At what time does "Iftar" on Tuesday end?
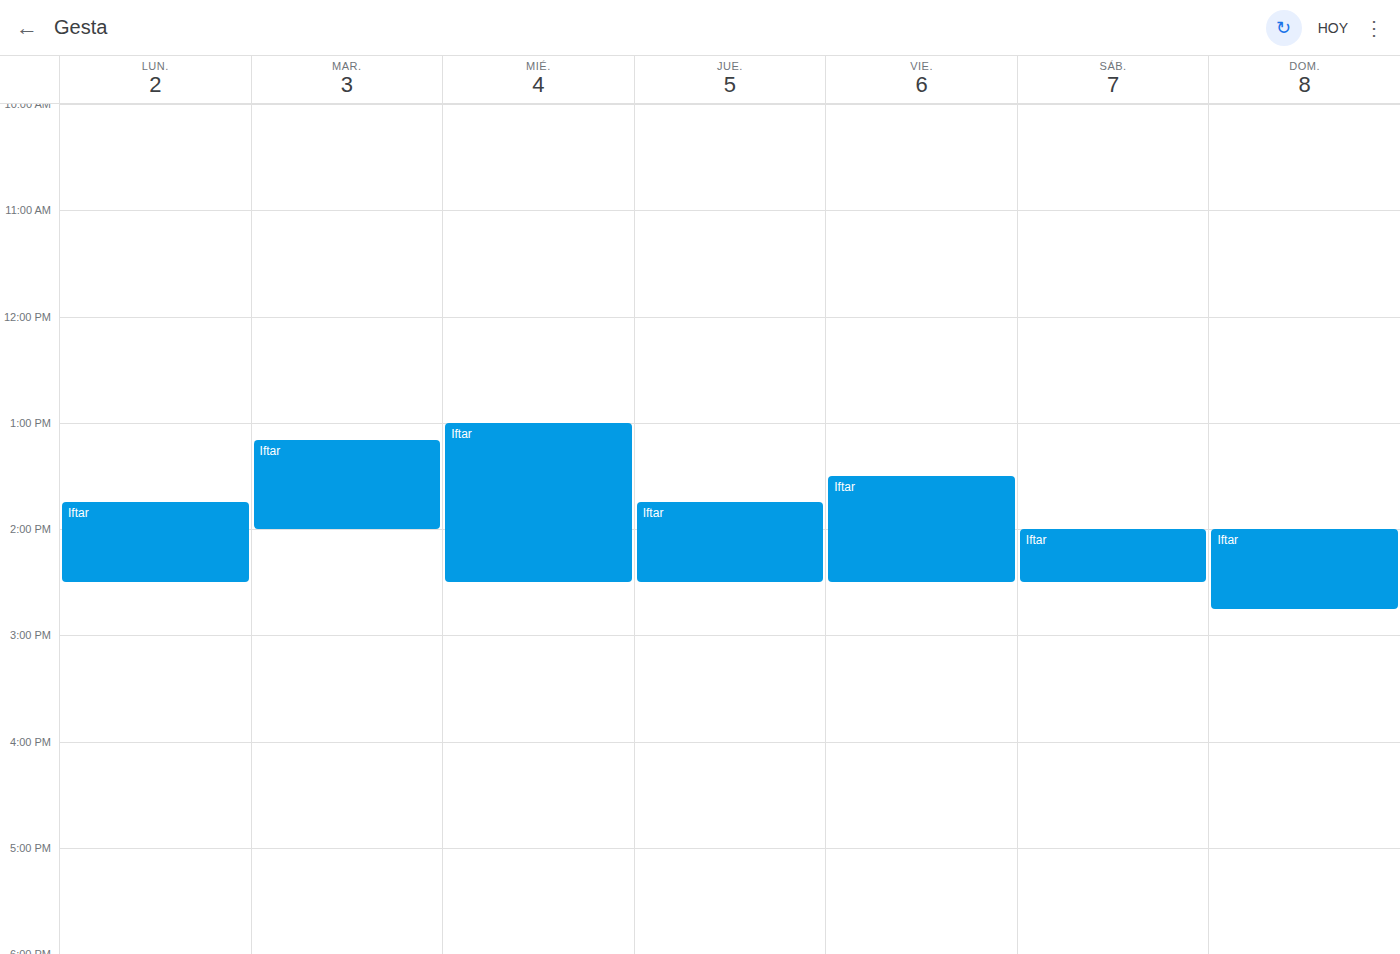
2:00 PM